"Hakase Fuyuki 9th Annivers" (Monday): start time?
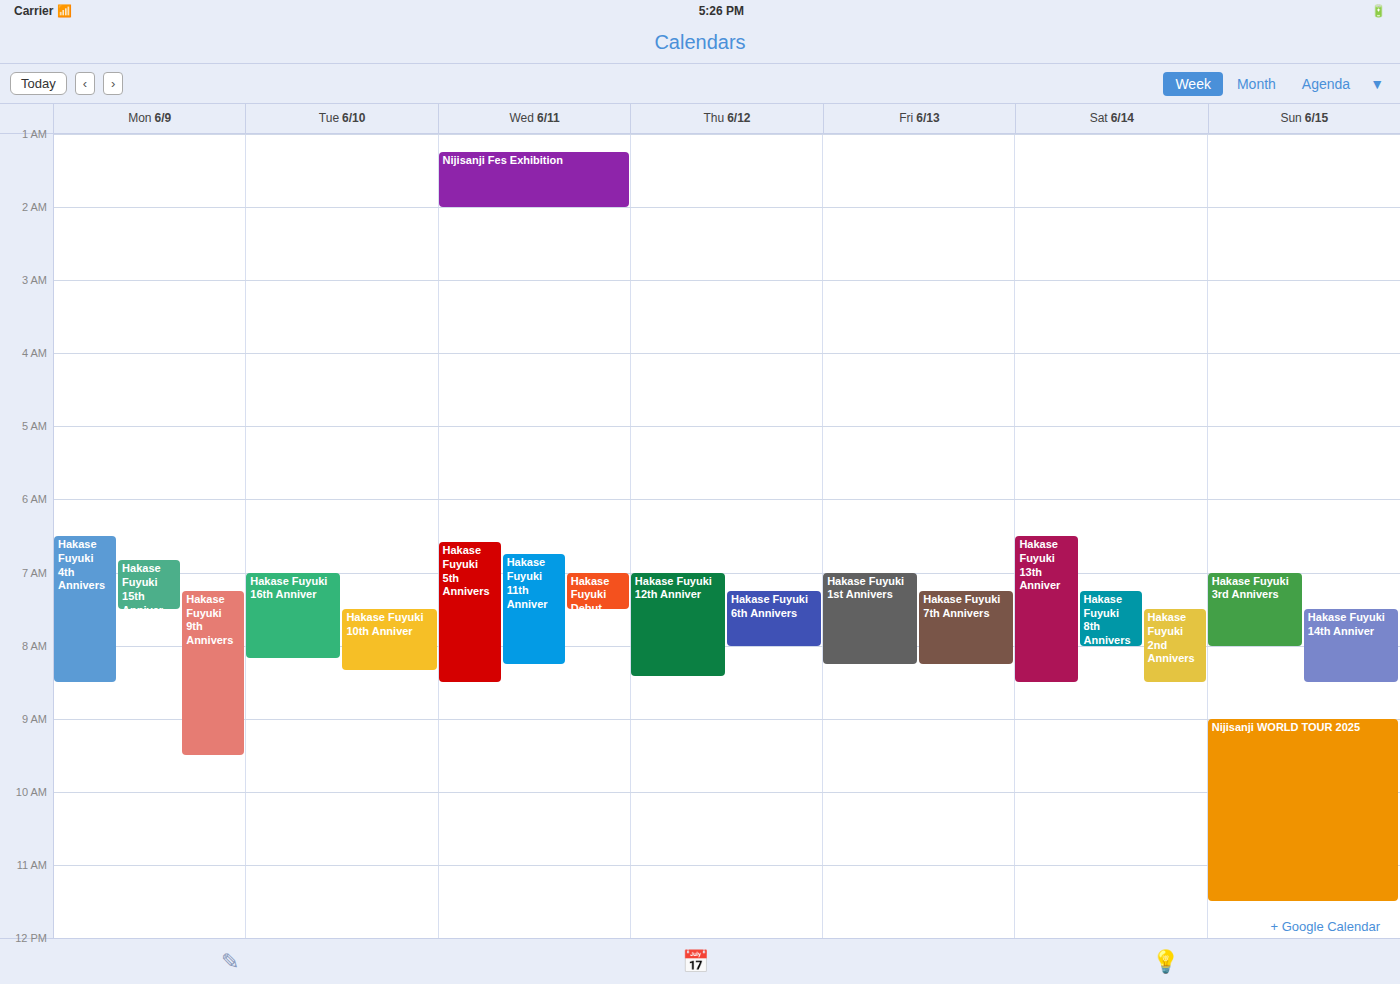
07:15